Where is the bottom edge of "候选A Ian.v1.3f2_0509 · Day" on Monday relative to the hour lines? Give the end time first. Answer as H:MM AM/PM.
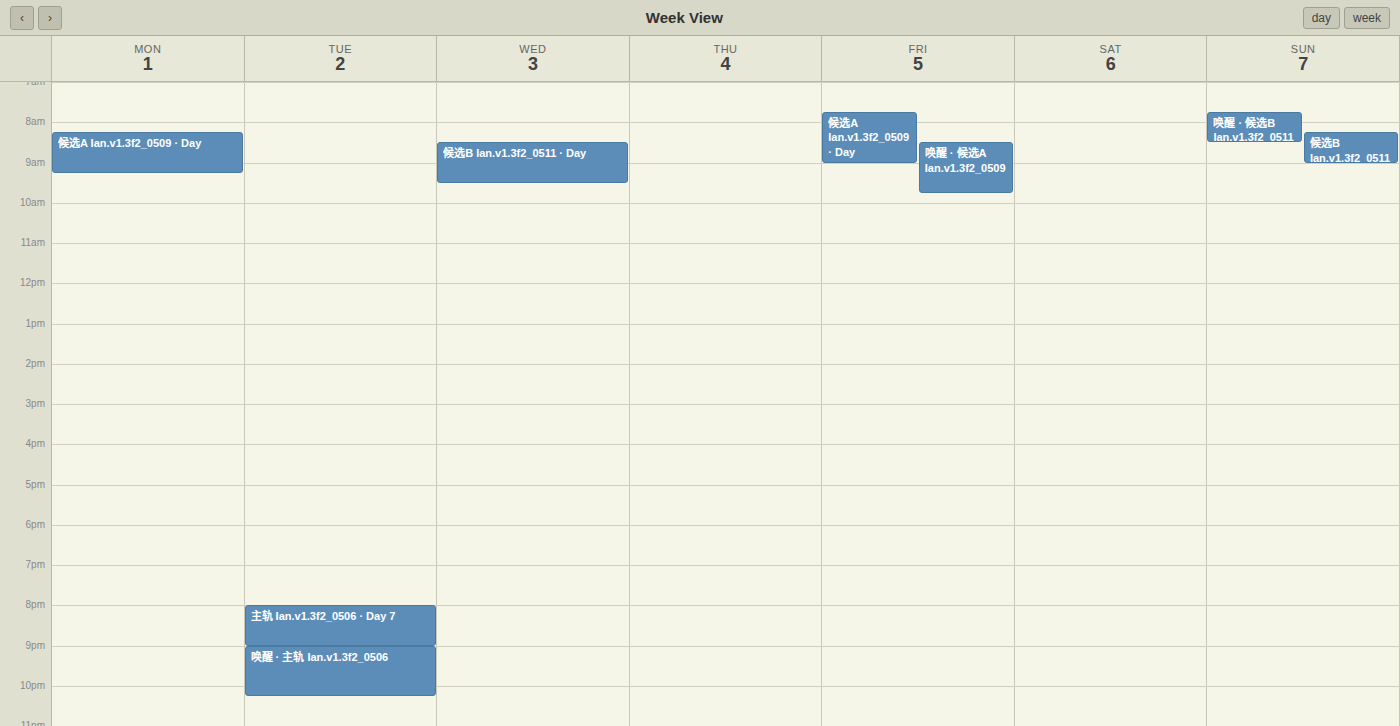
9:15 AM -- neither: a quarter of the way from the 9 AM line to the 10 AM line.